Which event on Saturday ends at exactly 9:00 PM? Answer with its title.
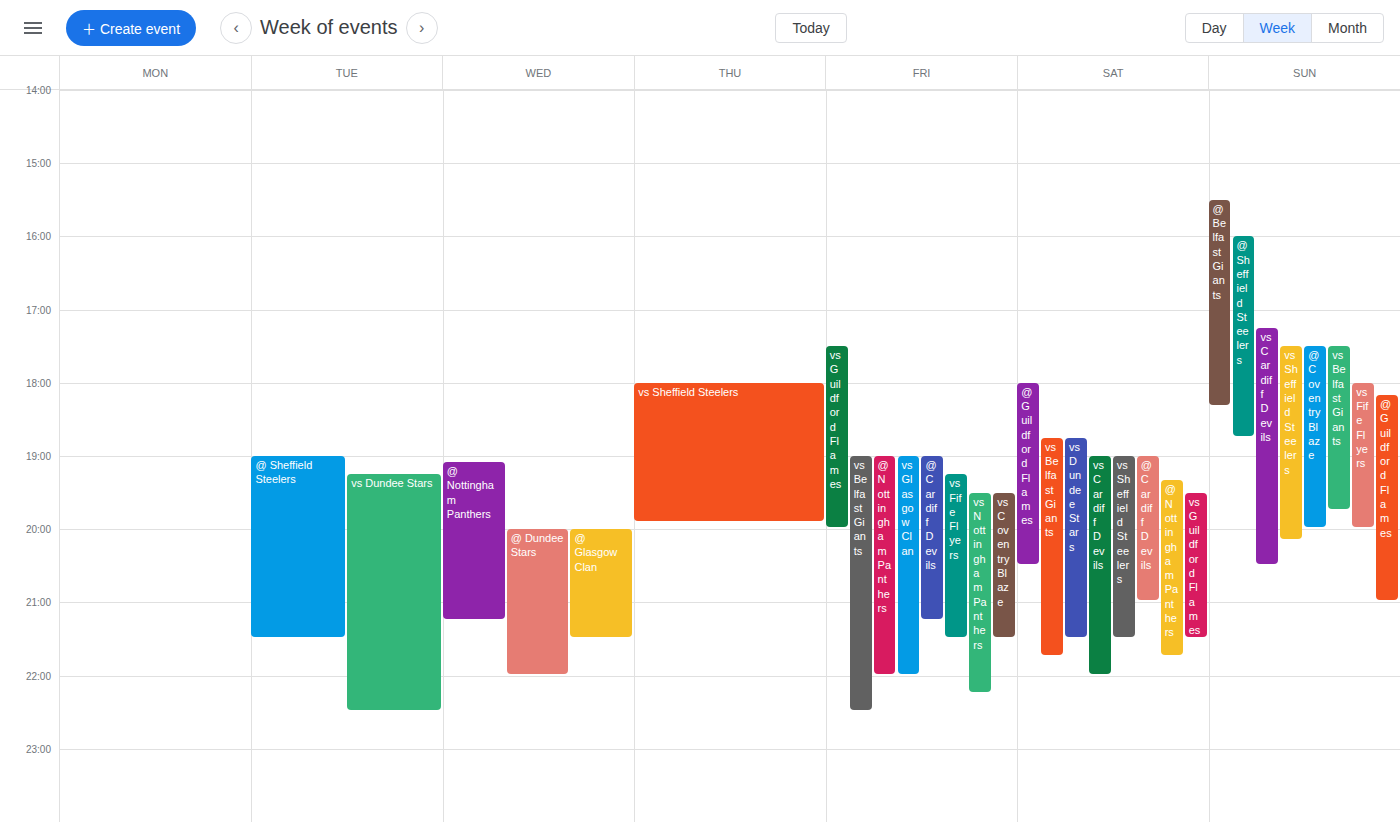
"@ Cardiff Devils"